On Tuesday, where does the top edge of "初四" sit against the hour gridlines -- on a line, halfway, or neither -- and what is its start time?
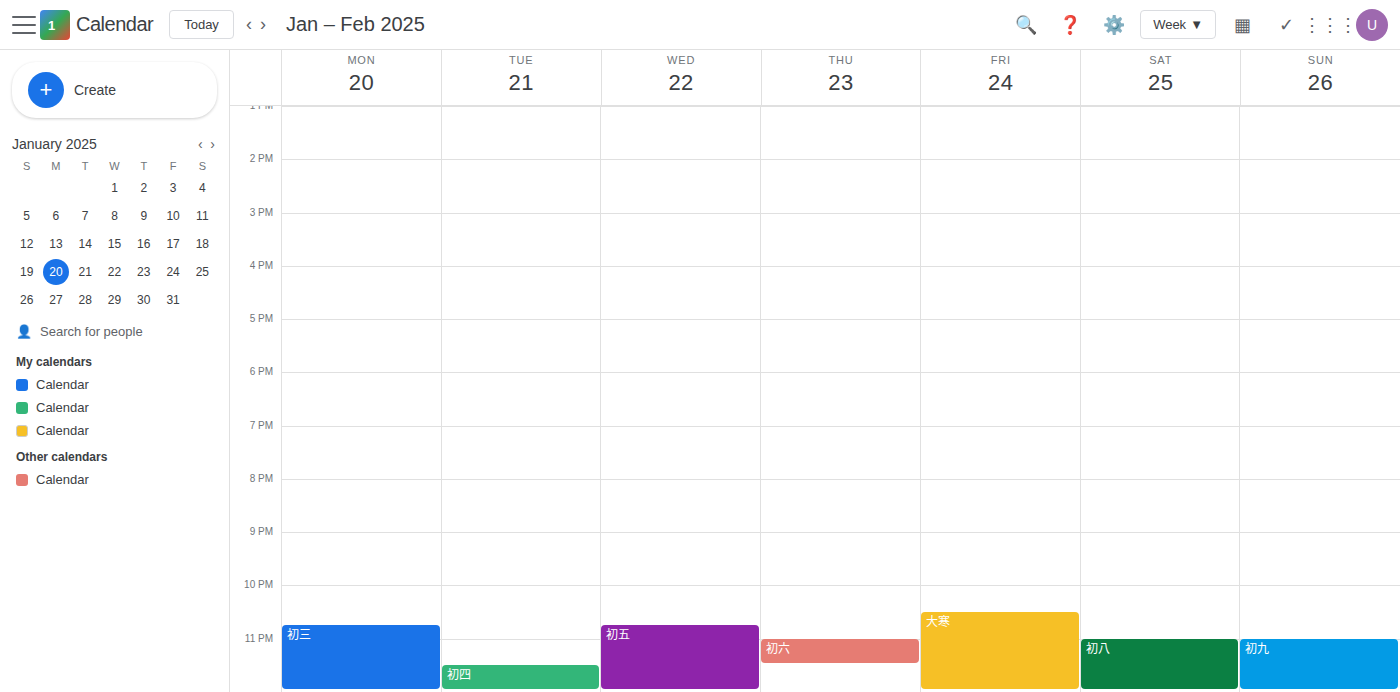
23:30 -- halfway between the 23:00 and 24:00 lines.